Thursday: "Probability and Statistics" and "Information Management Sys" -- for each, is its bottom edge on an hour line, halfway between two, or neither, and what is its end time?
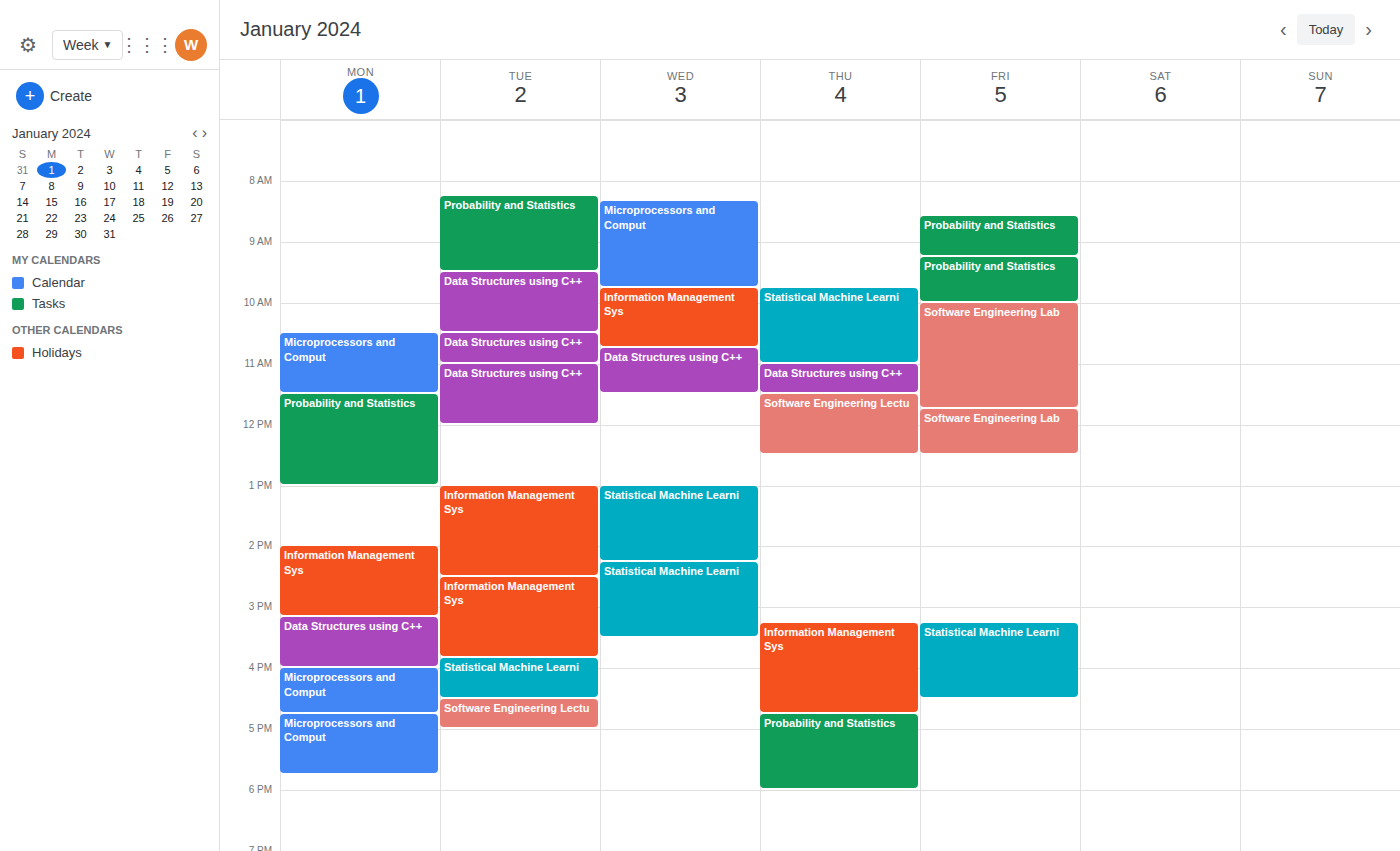
"Probability and Statistics": 6:00 PM, exactly on the 6 PM line. "Information Management Sys": 4:45 PM, neither: three quarters of the way from the 4 PM line to the 5 PM line.